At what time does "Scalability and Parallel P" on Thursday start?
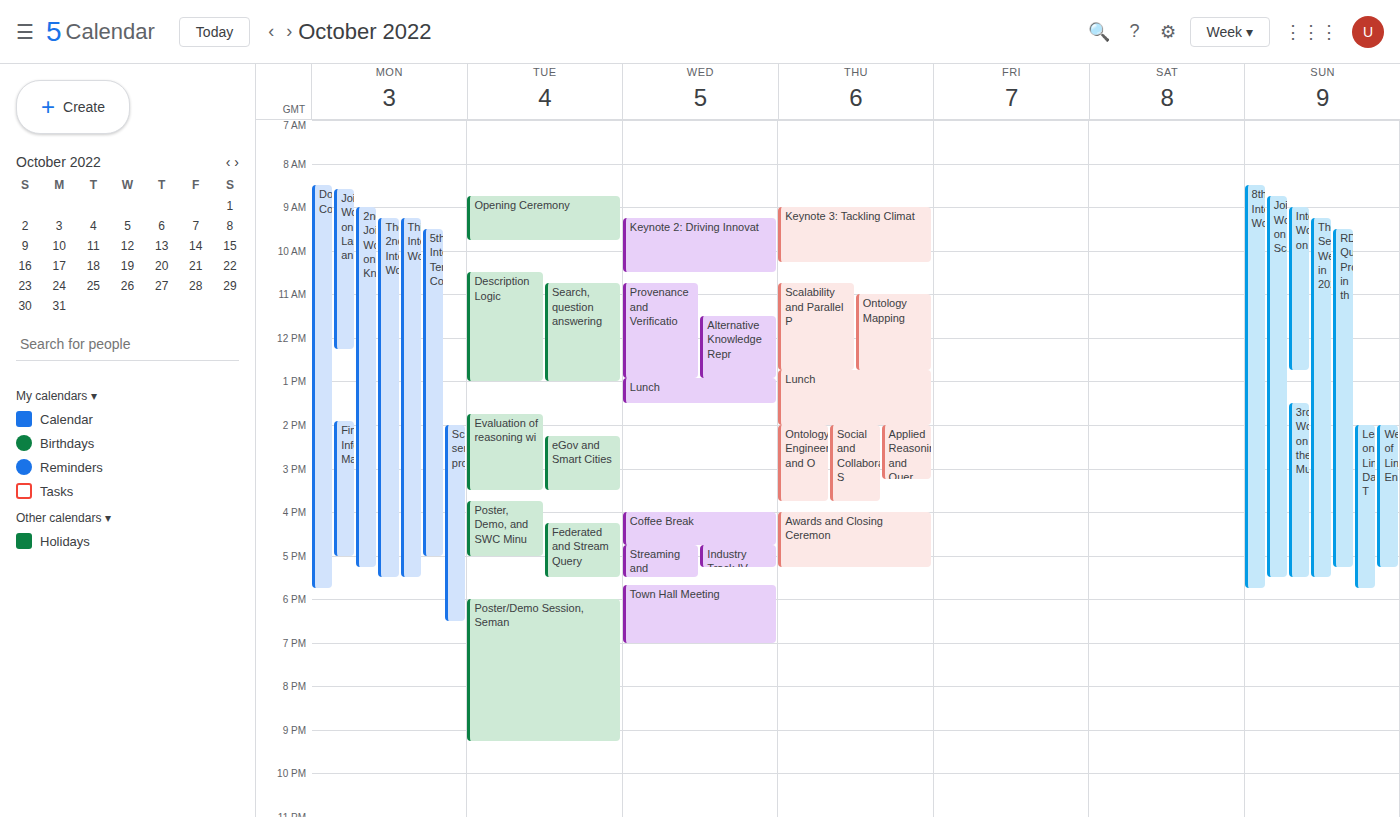
10:45 AM